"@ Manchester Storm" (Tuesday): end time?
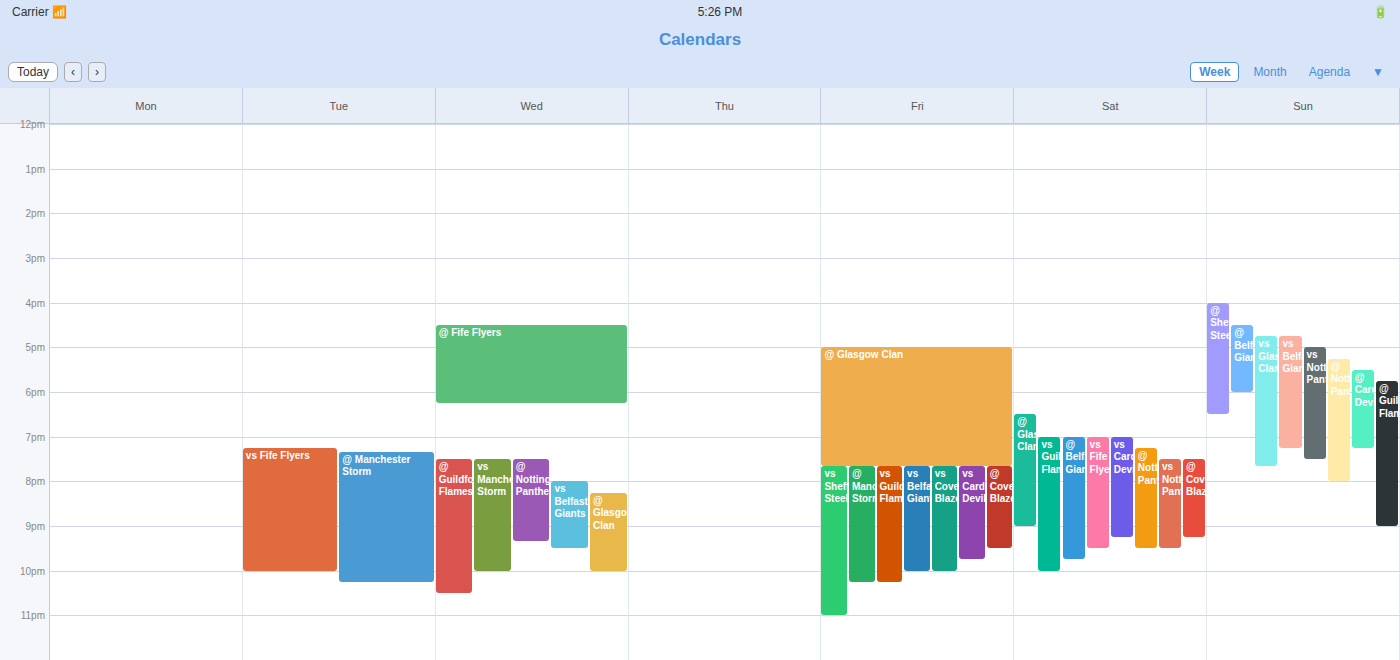
10:15 PM